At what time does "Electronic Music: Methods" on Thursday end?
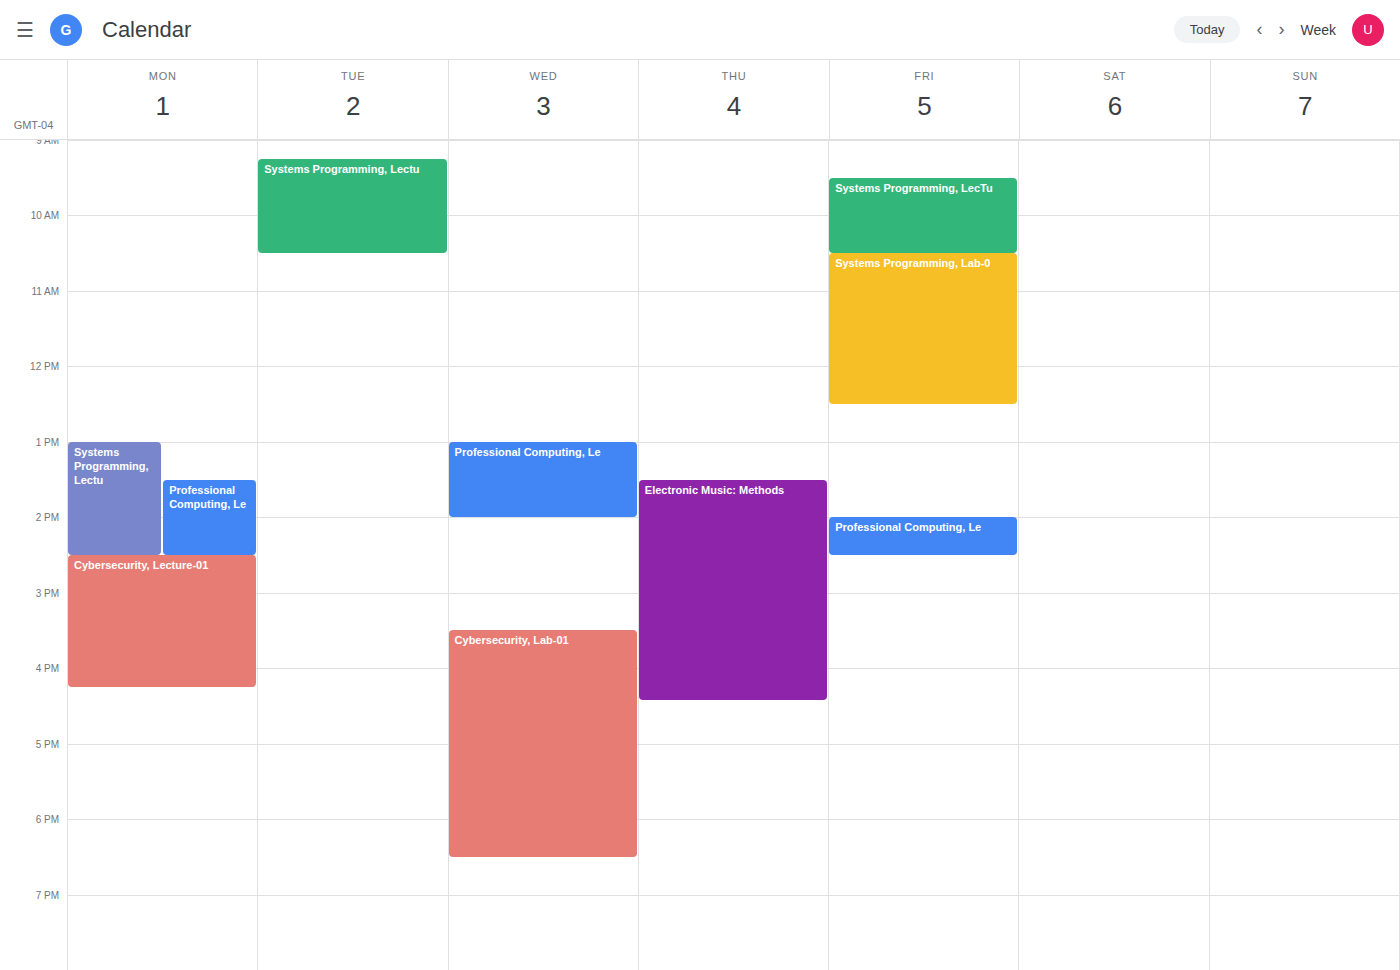
4:25 PM